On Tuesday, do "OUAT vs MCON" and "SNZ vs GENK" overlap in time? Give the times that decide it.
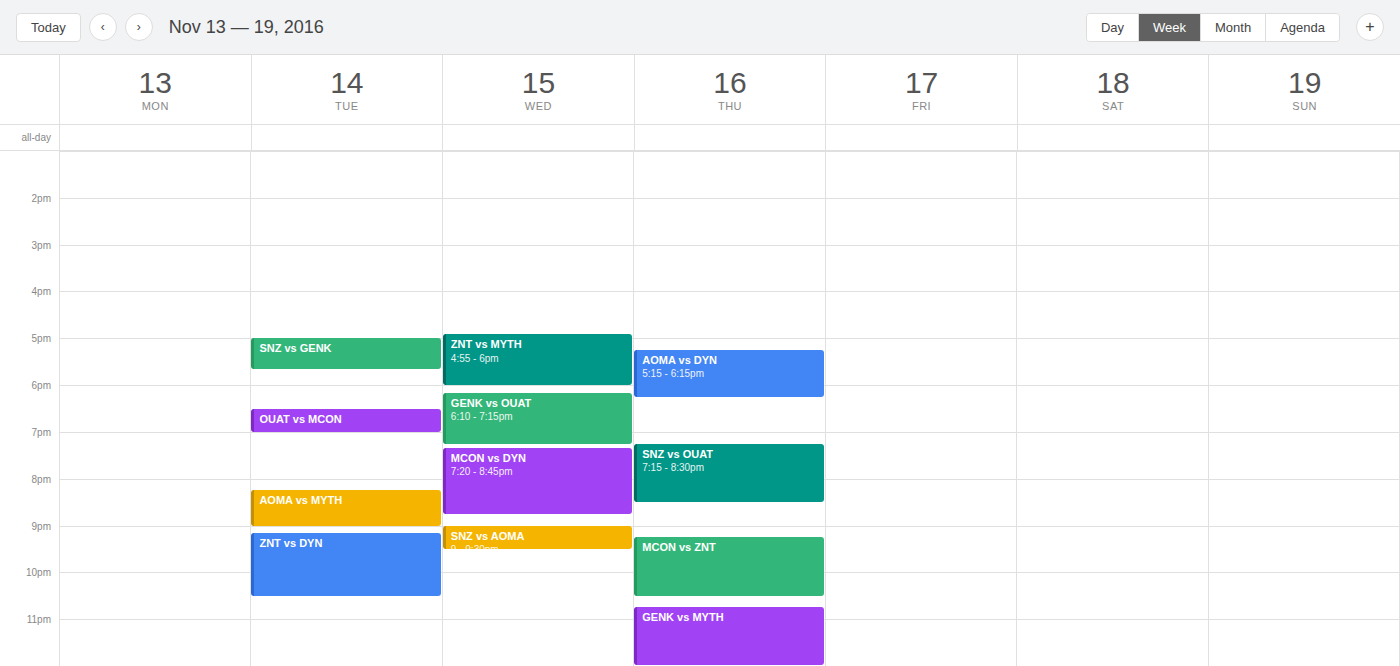
"SNZ vs GENK" ends at 5:40 PM and "OUAT vs MCON" starts at 6:30 PM -- no overlap.